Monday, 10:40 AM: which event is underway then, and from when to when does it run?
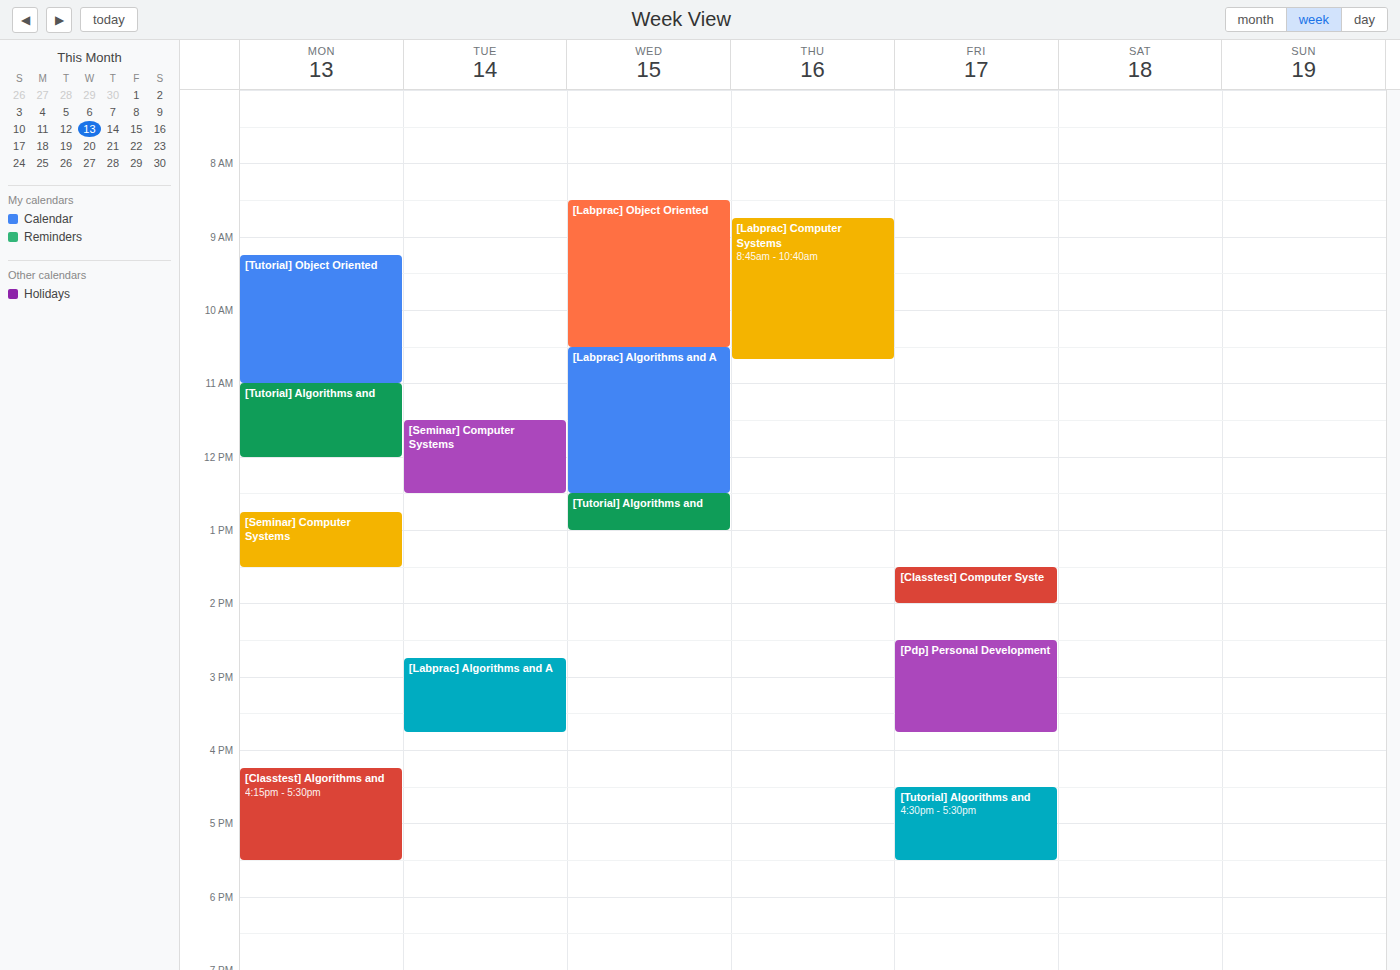
"[Tutorial] Object Oriented", 9:15 AM to 11:00 AM